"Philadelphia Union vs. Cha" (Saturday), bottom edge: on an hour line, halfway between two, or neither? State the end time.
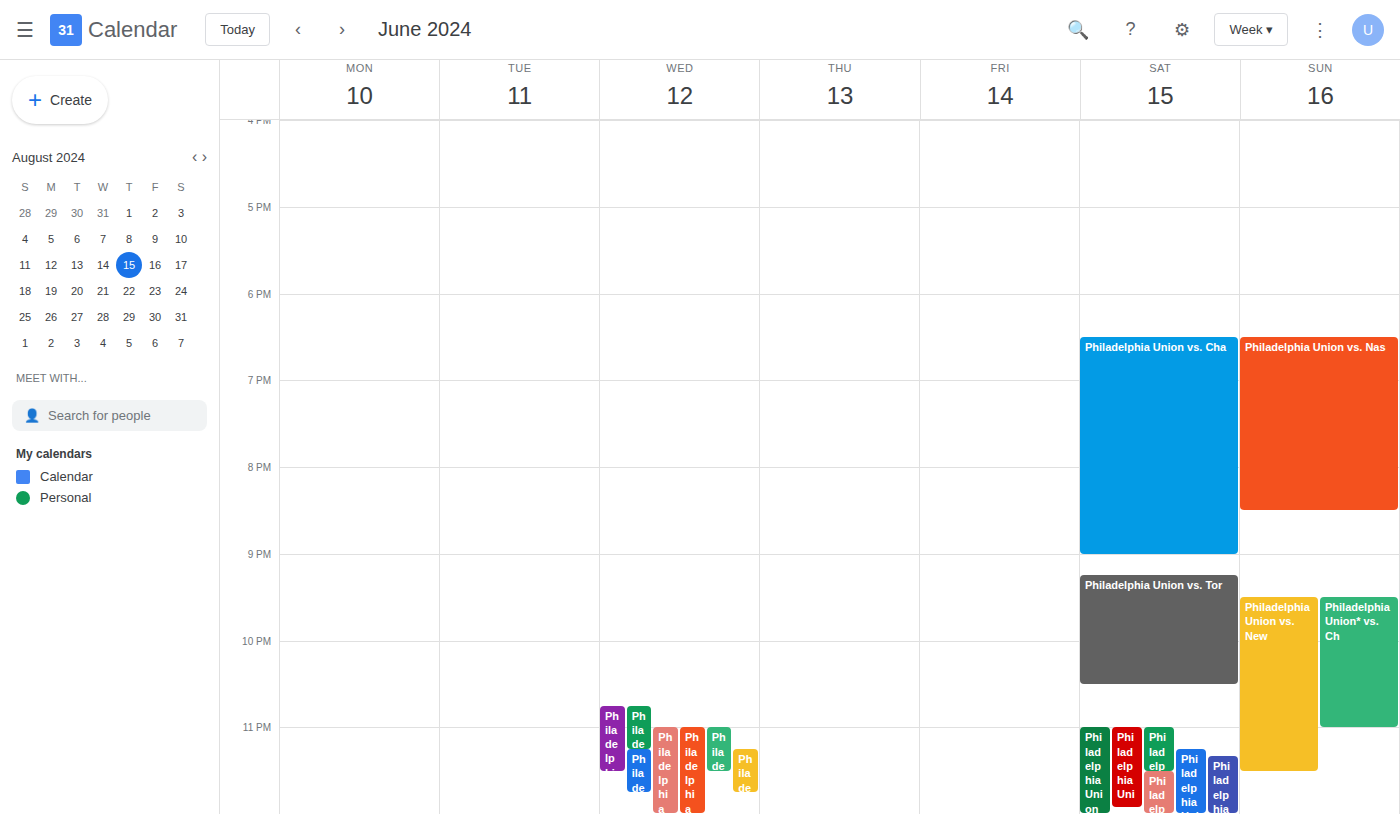
21:00 -- exactly on the 21:00 line.